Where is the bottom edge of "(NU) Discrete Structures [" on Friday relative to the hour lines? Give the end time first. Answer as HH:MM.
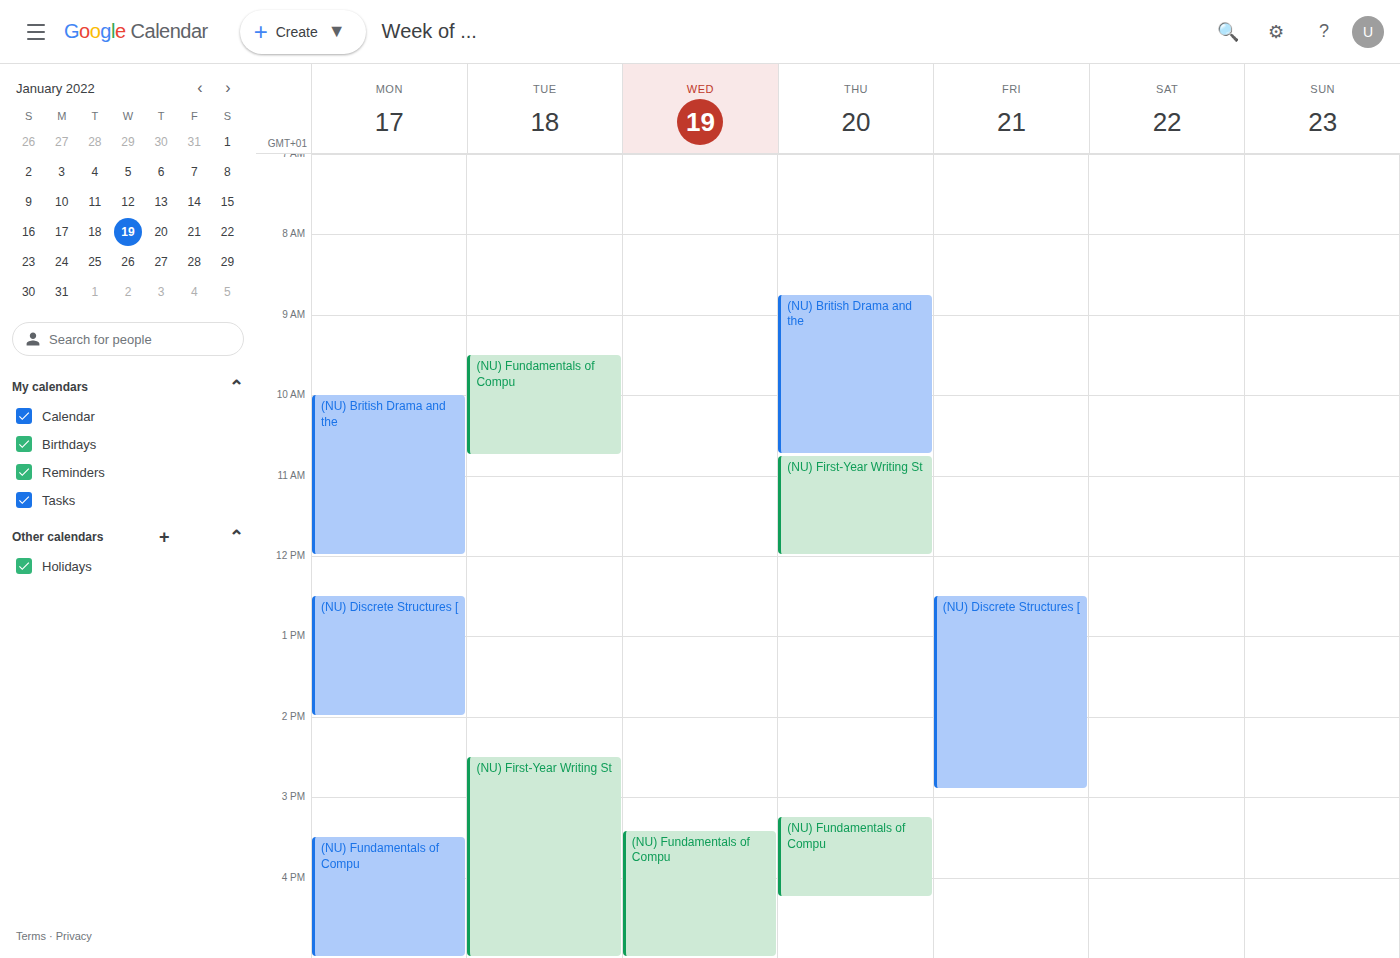
14:55 -- neither: 55 minutes below the 14:00 line and 5 minutes above the 15:00 line.